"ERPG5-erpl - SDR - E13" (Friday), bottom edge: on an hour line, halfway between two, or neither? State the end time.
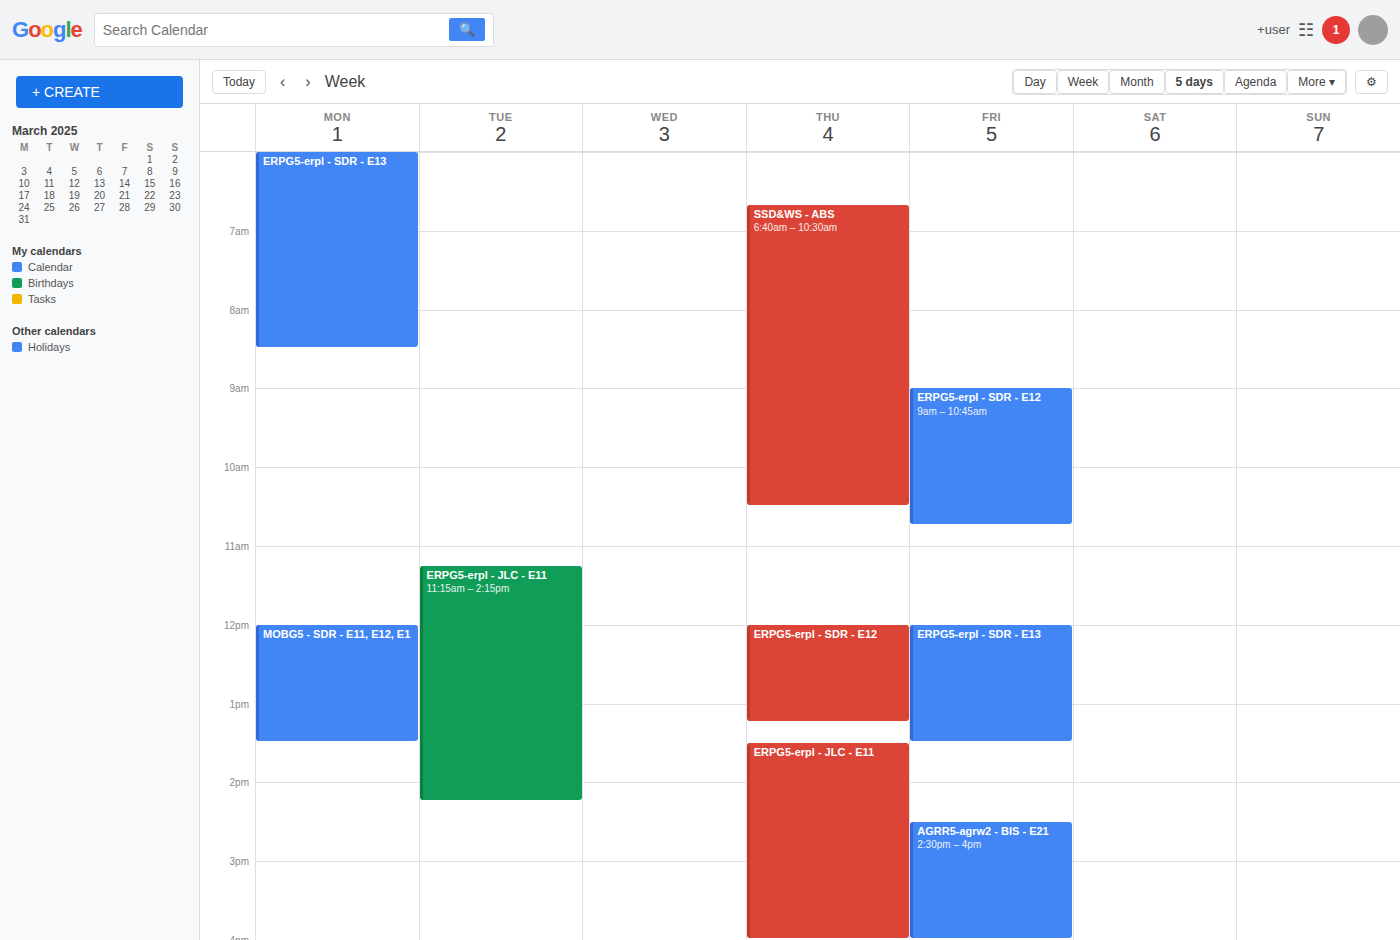
1:30 PM -- halfway between the 1 PM and 2 PM lines.